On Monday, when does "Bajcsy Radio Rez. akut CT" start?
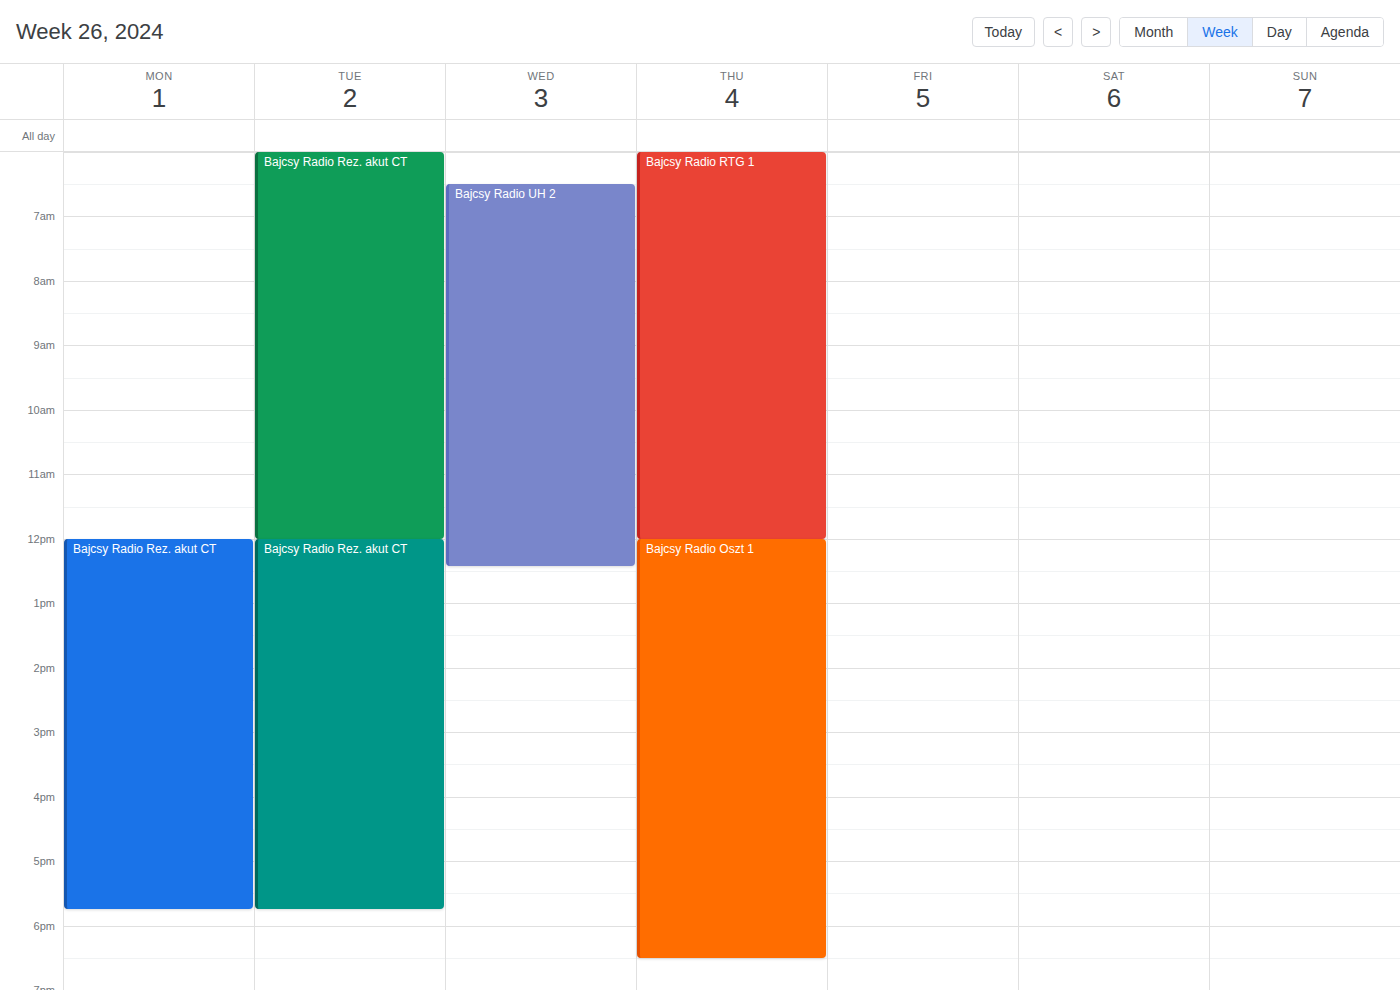
12:00